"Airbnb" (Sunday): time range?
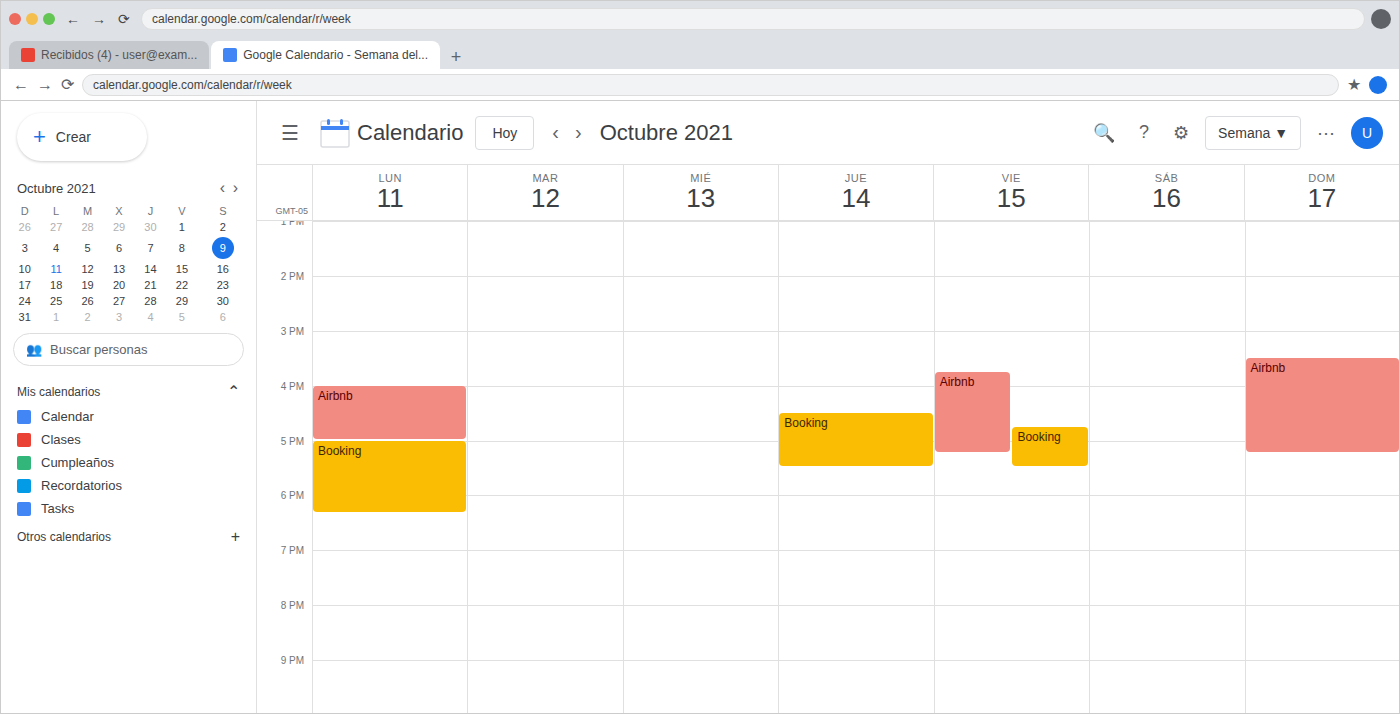
3:30 PM to 5:15 PM